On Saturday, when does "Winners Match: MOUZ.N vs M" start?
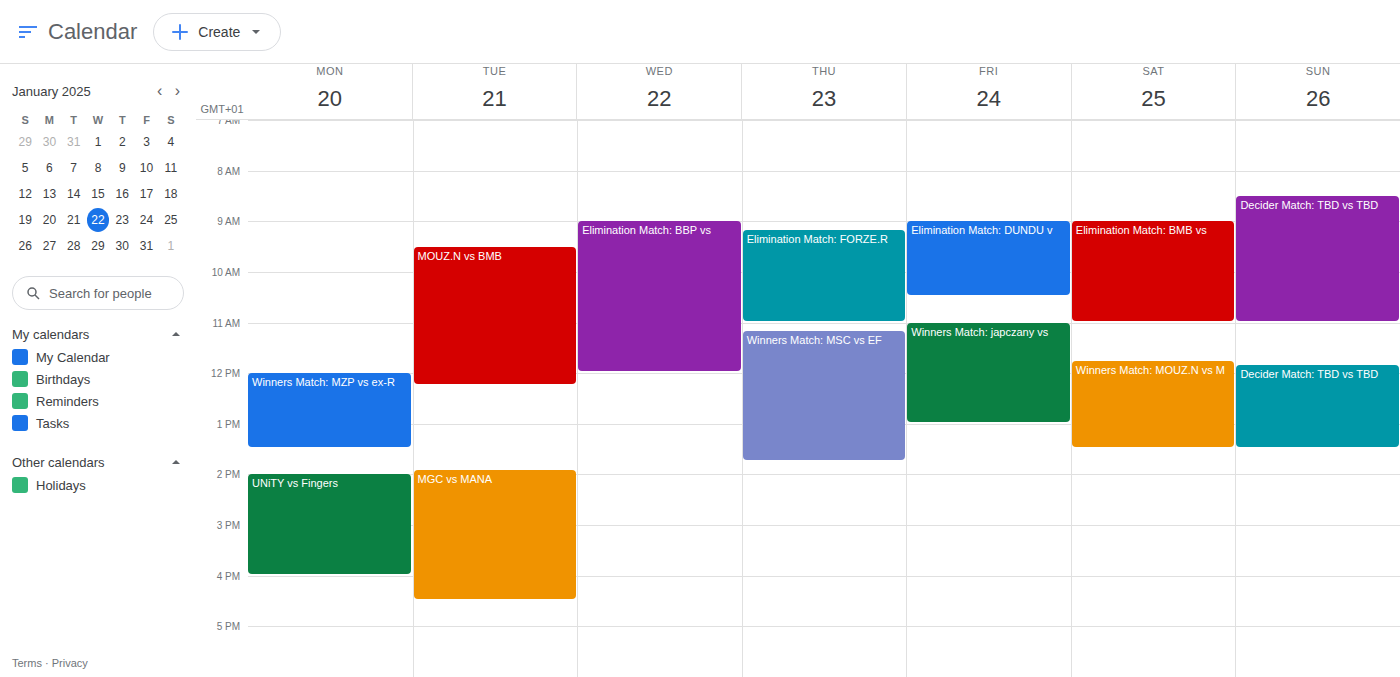
11:45 AM